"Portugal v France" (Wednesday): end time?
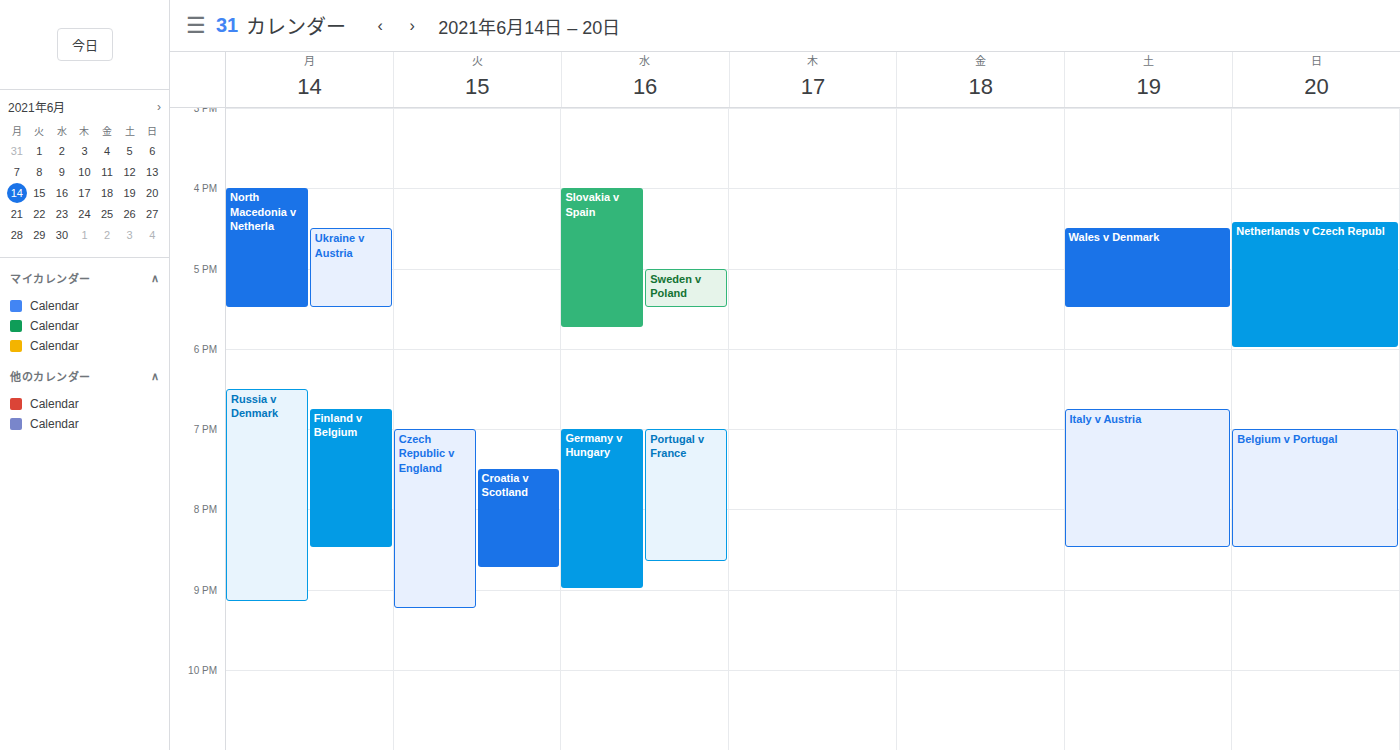
8:40 PM